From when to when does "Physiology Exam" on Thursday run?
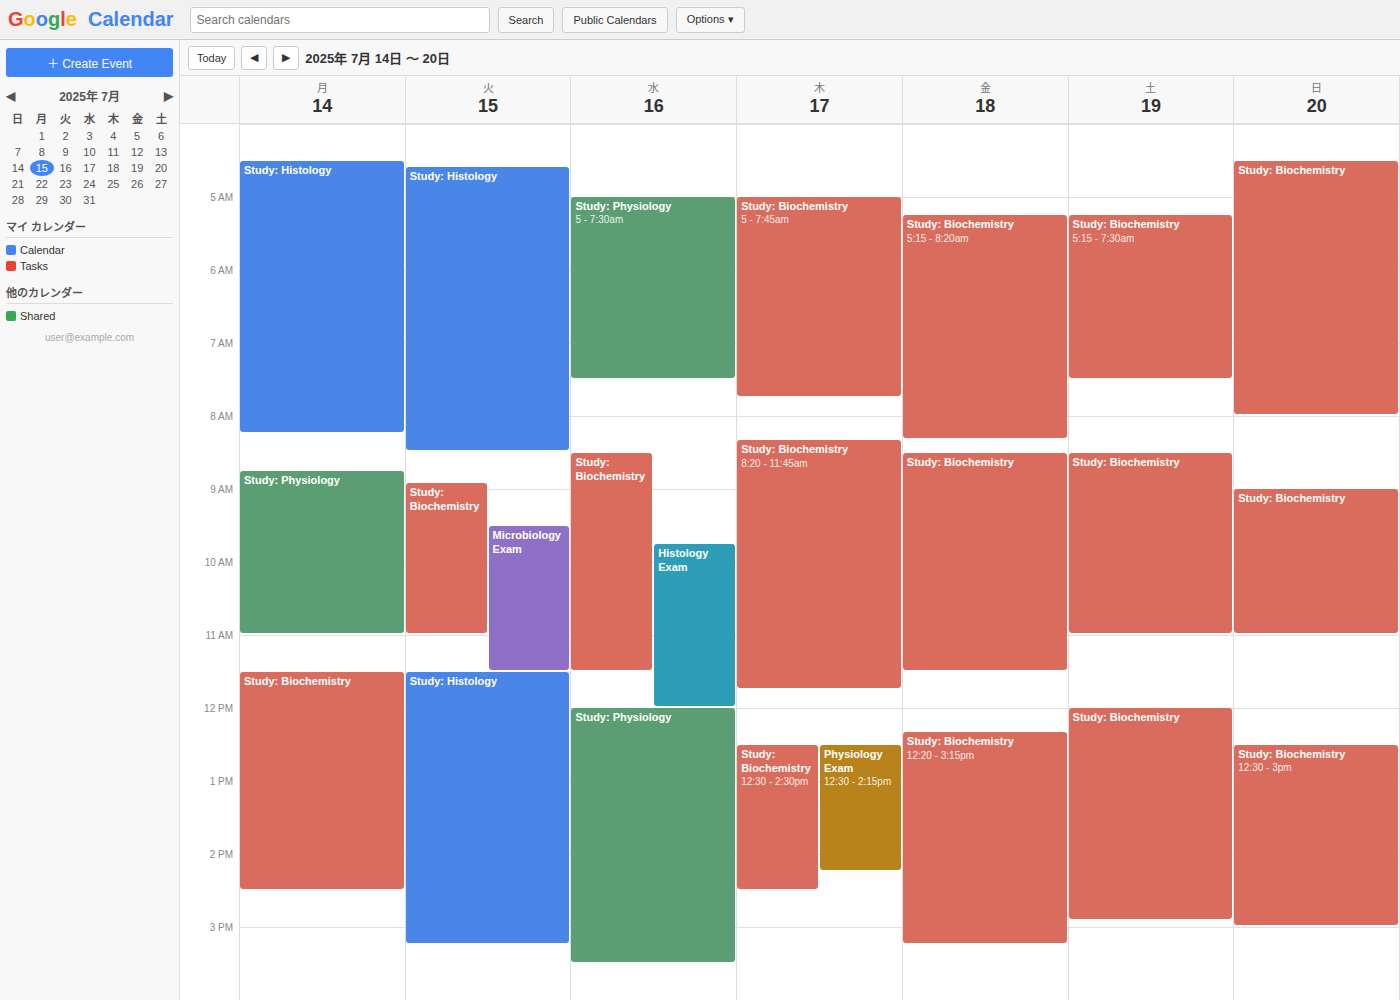
12:30 to 14:15